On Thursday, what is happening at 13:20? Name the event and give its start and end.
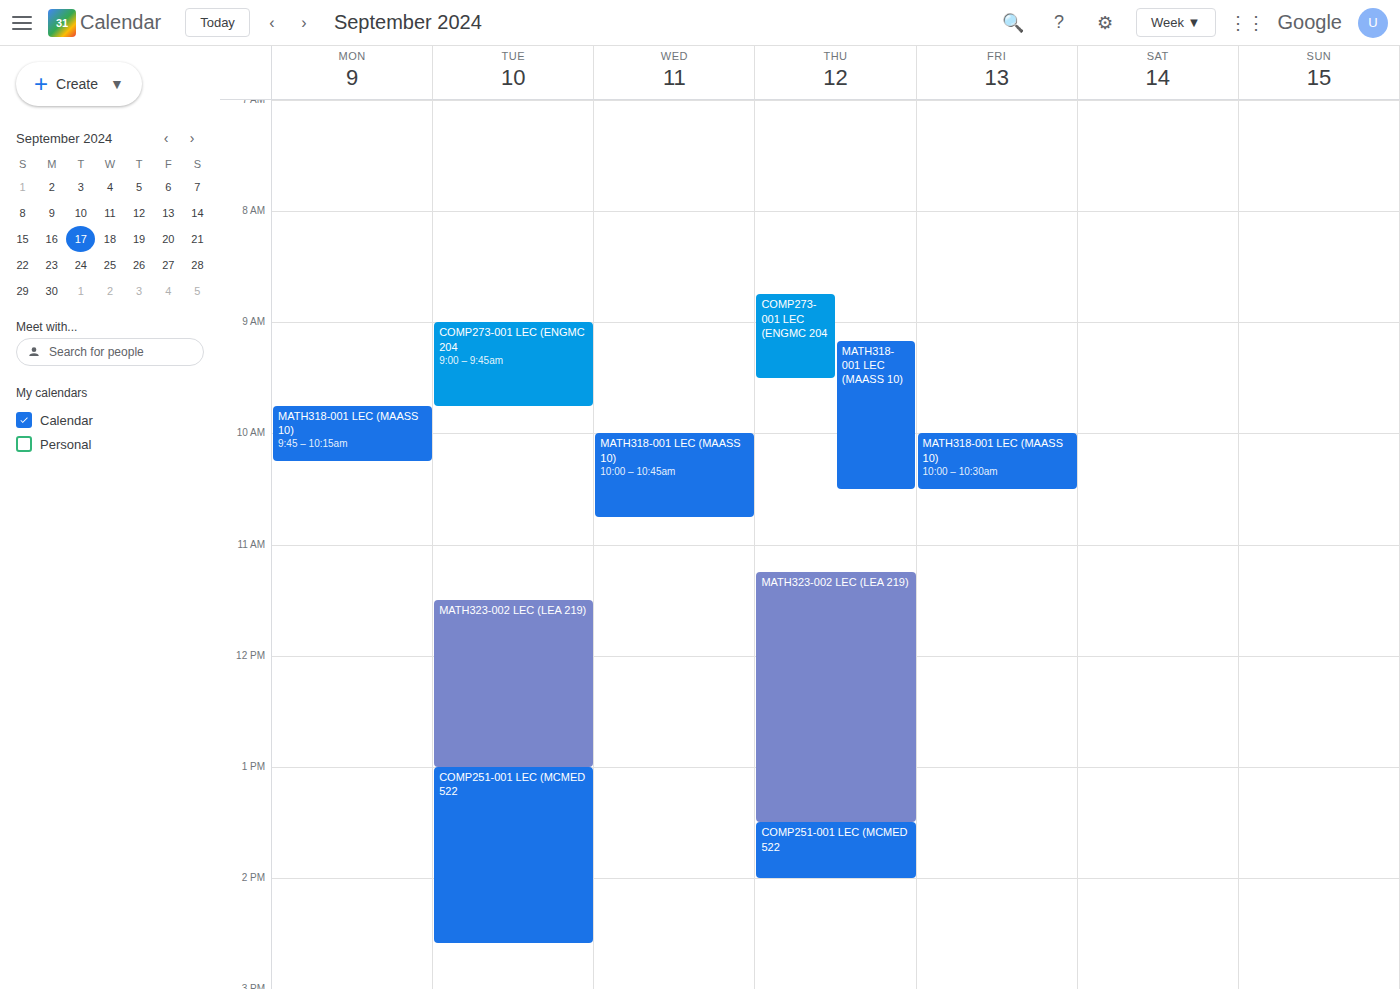
"MATH323-002 LEC (LEA 219)", 11:15 to 13:30